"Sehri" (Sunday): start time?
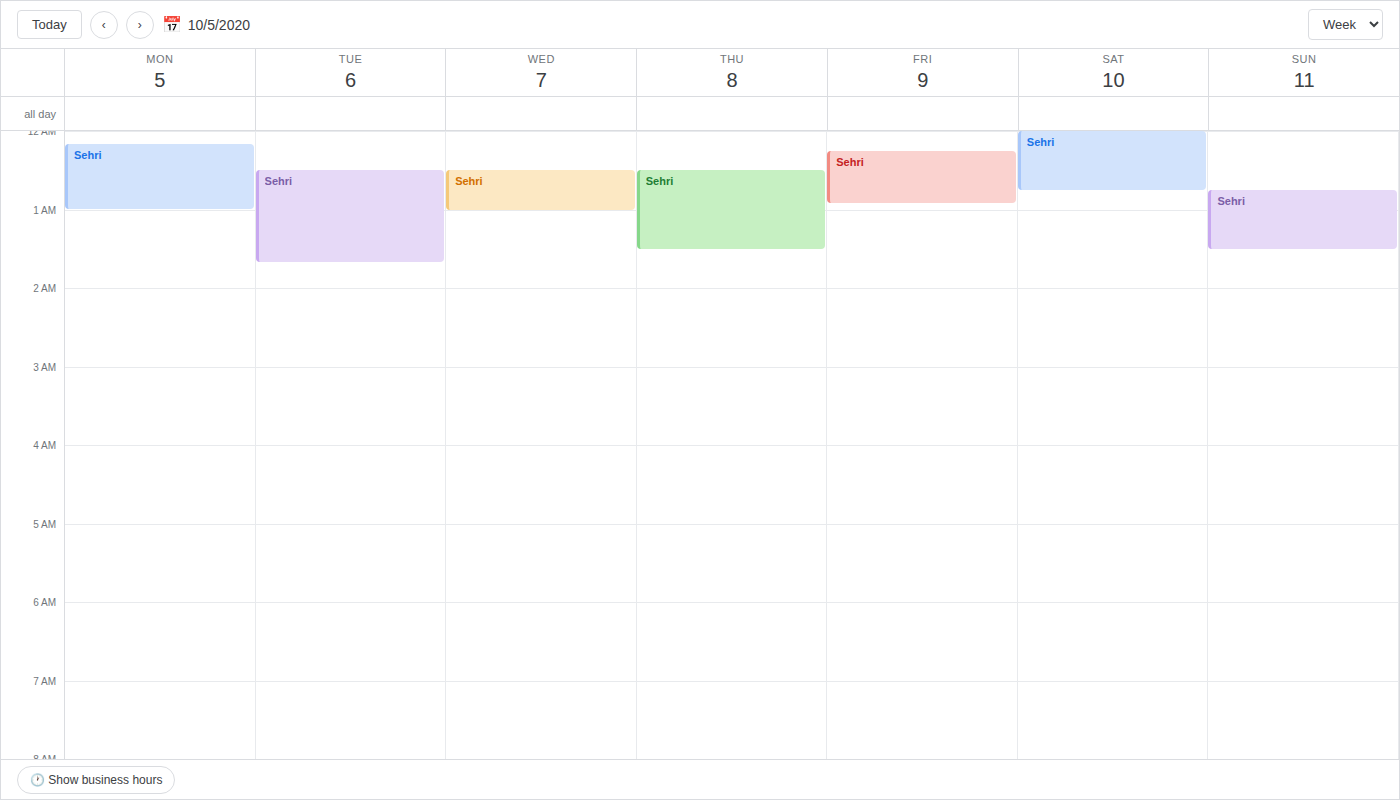
12:45 AM